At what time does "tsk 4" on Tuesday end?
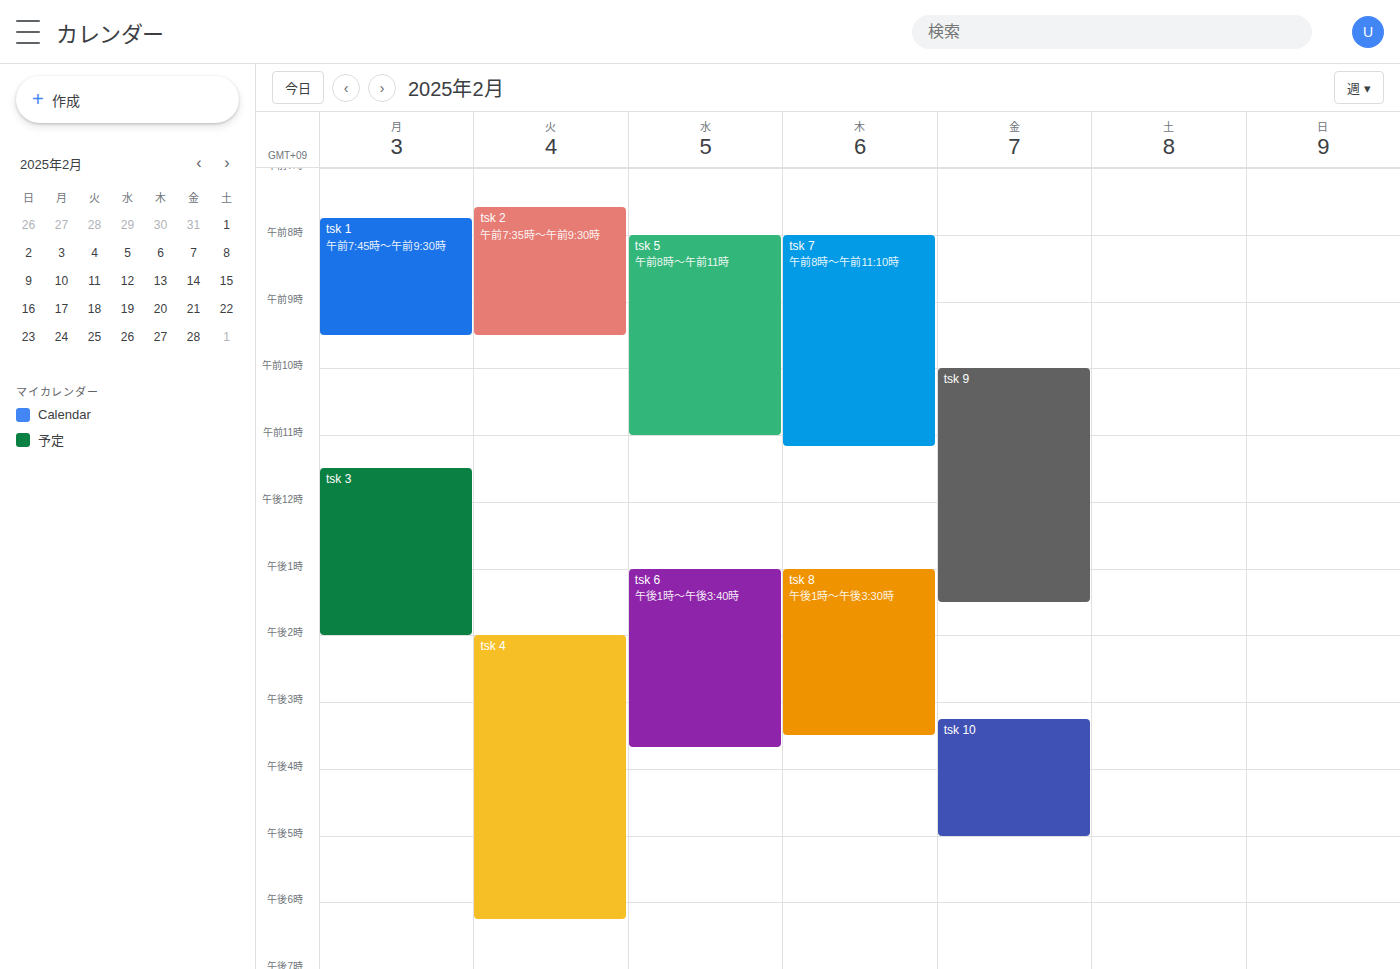
6:15 PM